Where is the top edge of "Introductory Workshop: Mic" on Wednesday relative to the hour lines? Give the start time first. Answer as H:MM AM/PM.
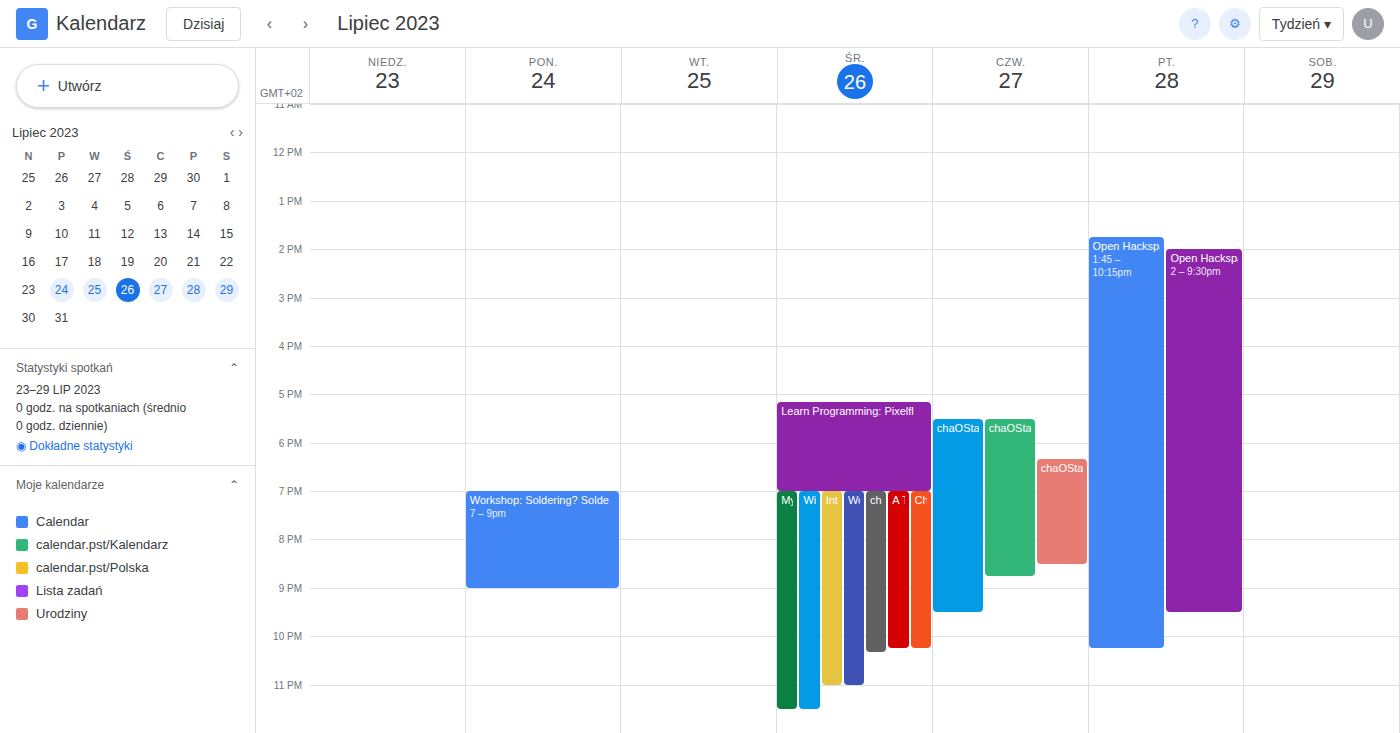
7:00 PM -- exactly on the 7 PM line.